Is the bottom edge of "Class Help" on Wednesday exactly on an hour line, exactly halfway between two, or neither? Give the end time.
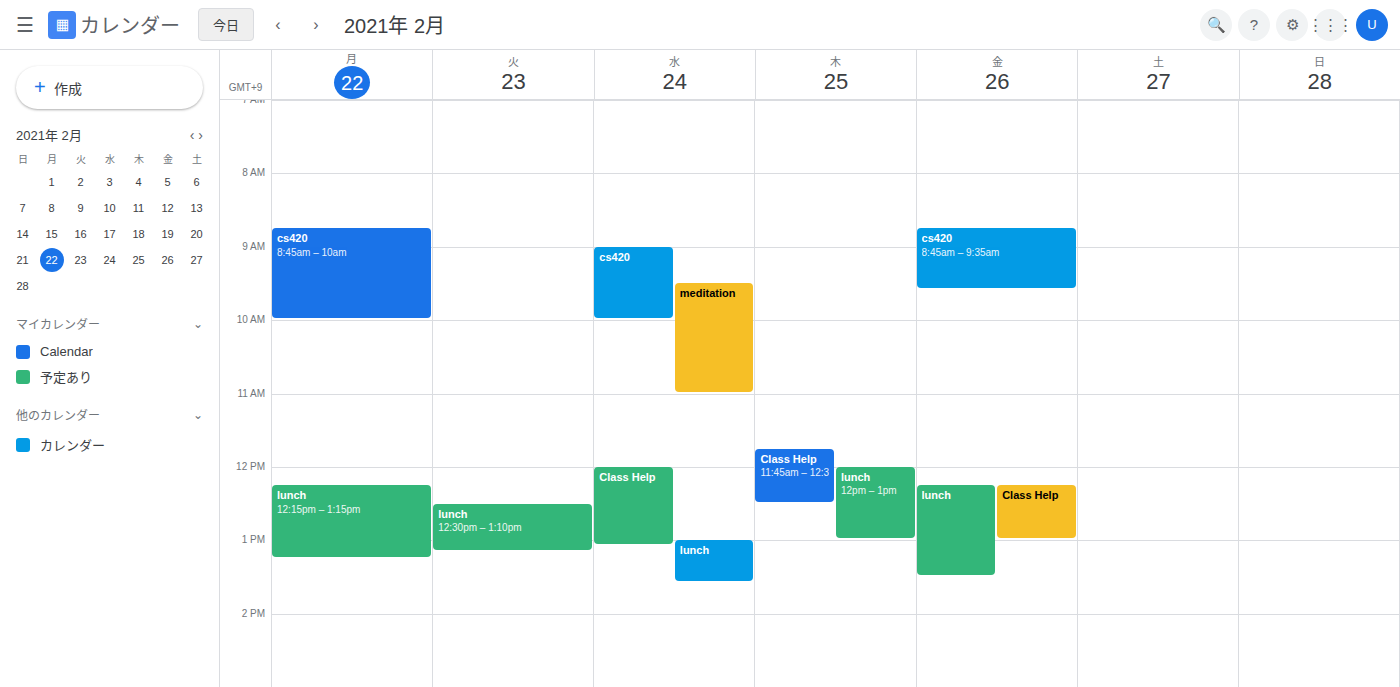
1:05 PM -- neither: 5 minutes below the 1 PM line and 55 minutes above the 2 PM line.